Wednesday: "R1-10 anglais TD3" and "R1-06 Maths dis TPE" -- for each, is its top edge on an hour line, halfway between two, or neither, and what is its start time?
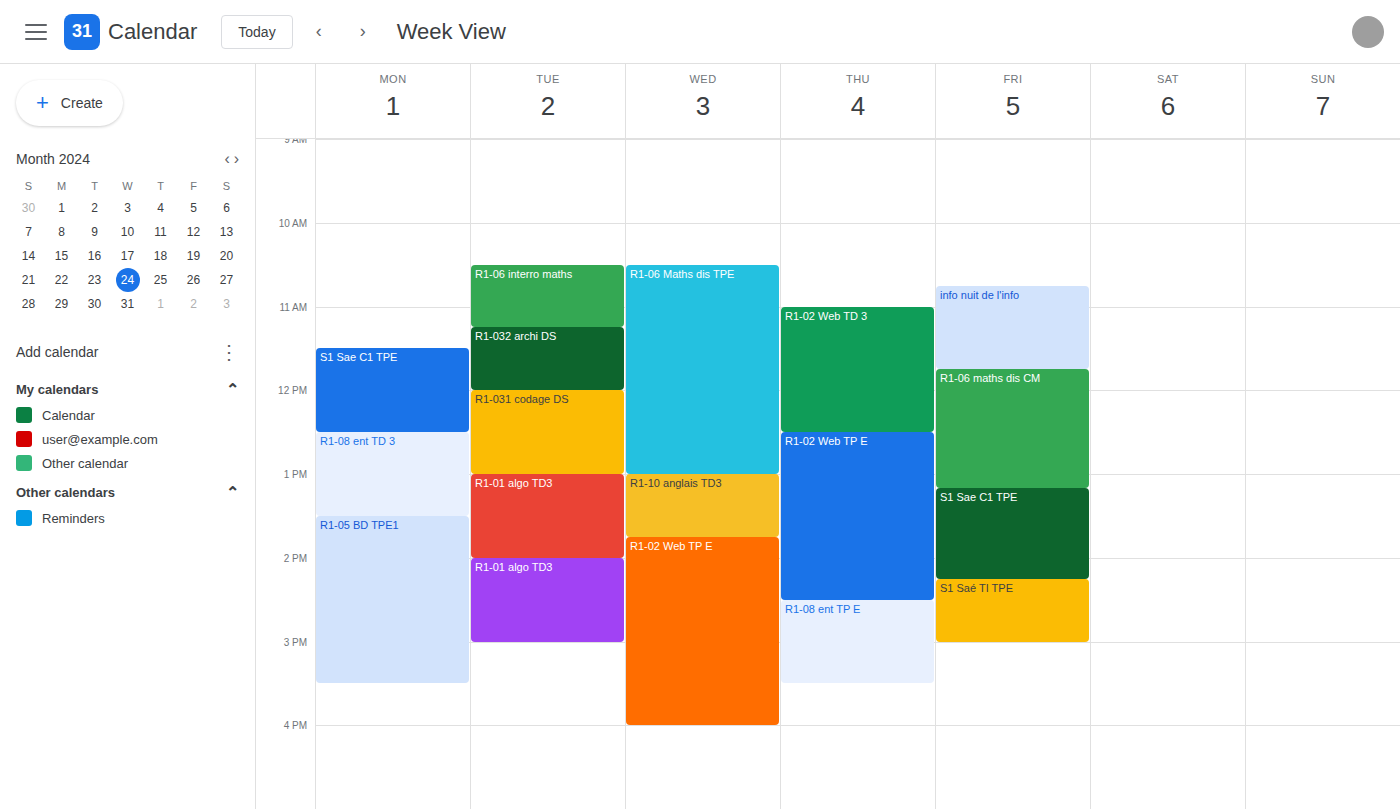
"R1-10 anglais TD3": 1:00 PM, exactly on the 1 PM line. "R1-06 Maths dis TPE": 10:30 AM, halfway between the 10 AM and 11 AM lines.